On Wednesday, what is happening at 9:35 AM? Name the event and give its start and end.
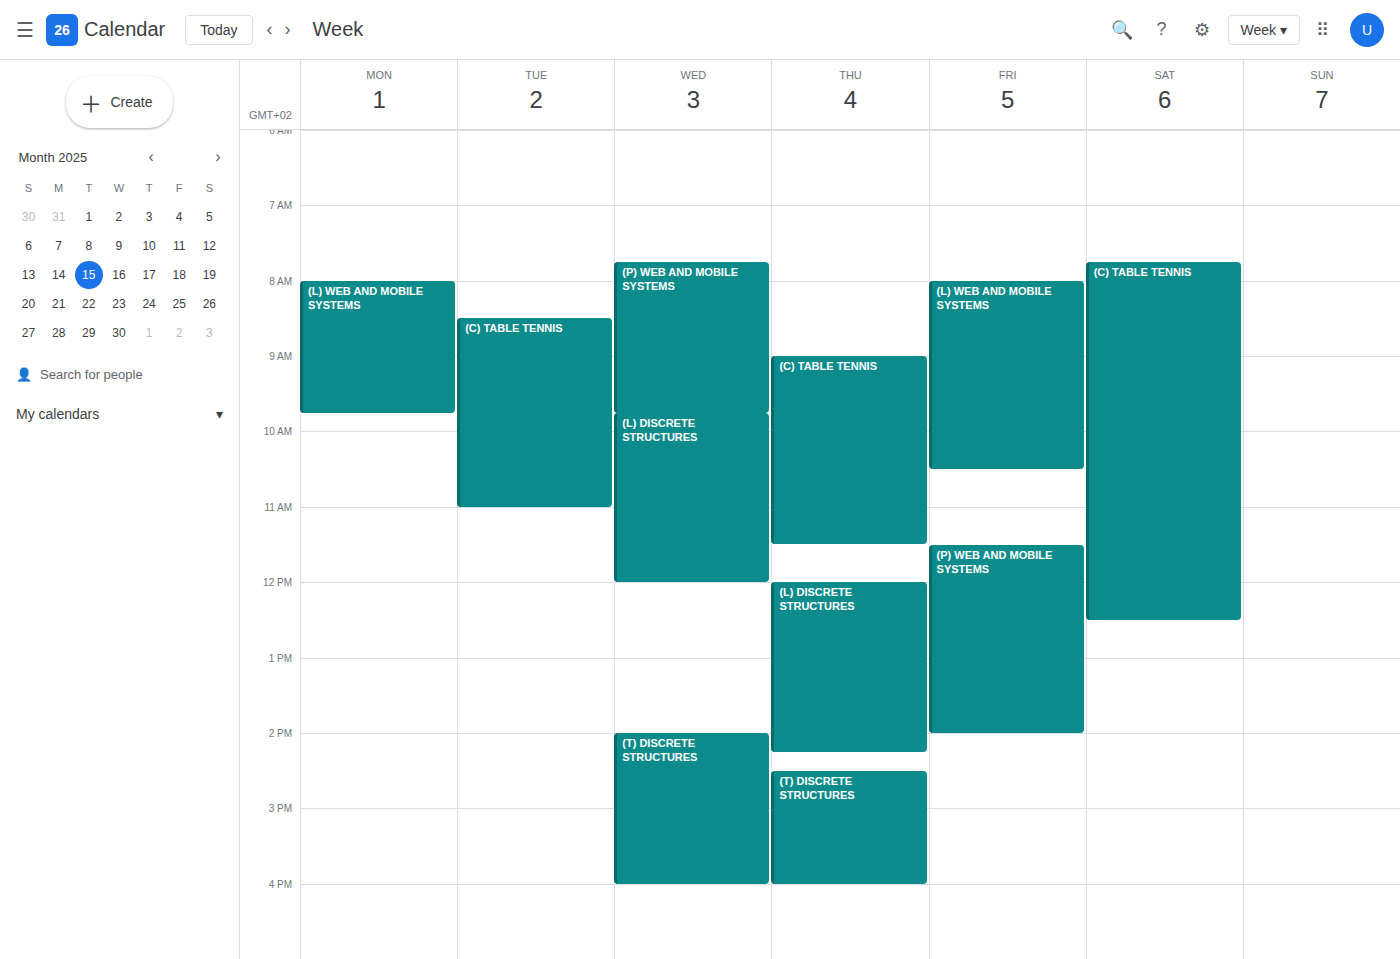
"(P) WEB AND MOBILE SYSTEMS", 7:45 AM to 9:45 AM